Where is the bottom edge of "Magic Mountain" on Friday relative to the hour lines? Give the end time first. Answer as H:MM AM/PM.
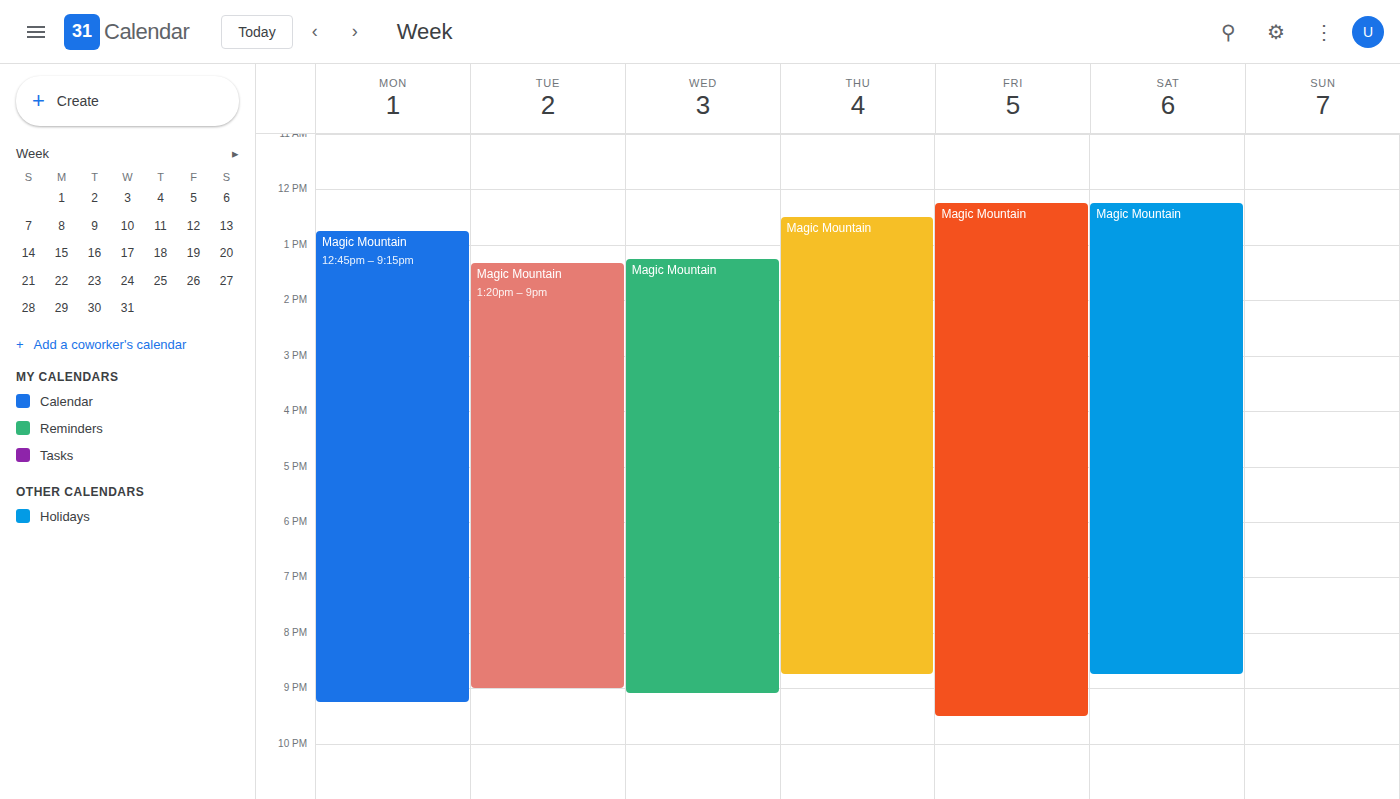
9:30 PM -- halfway between the 9 PM and 10 PM lines.